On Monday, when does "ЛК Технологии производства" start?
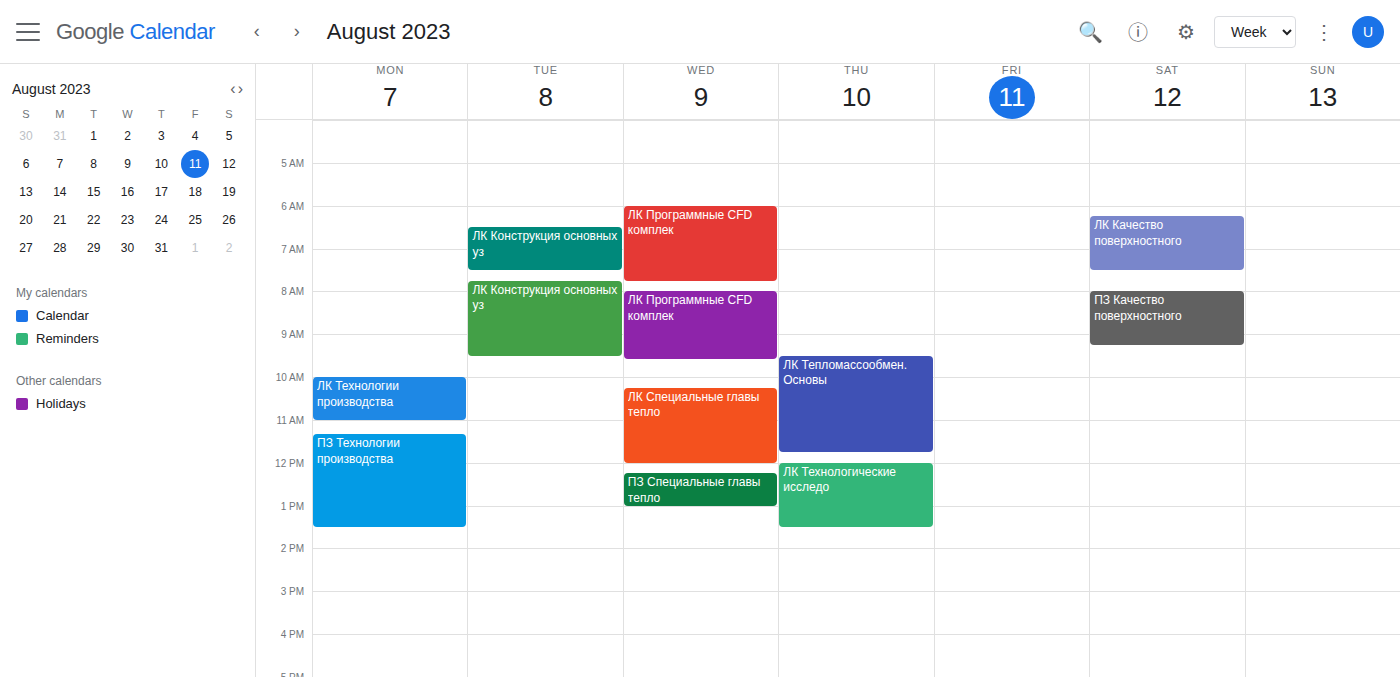
10:00 AM